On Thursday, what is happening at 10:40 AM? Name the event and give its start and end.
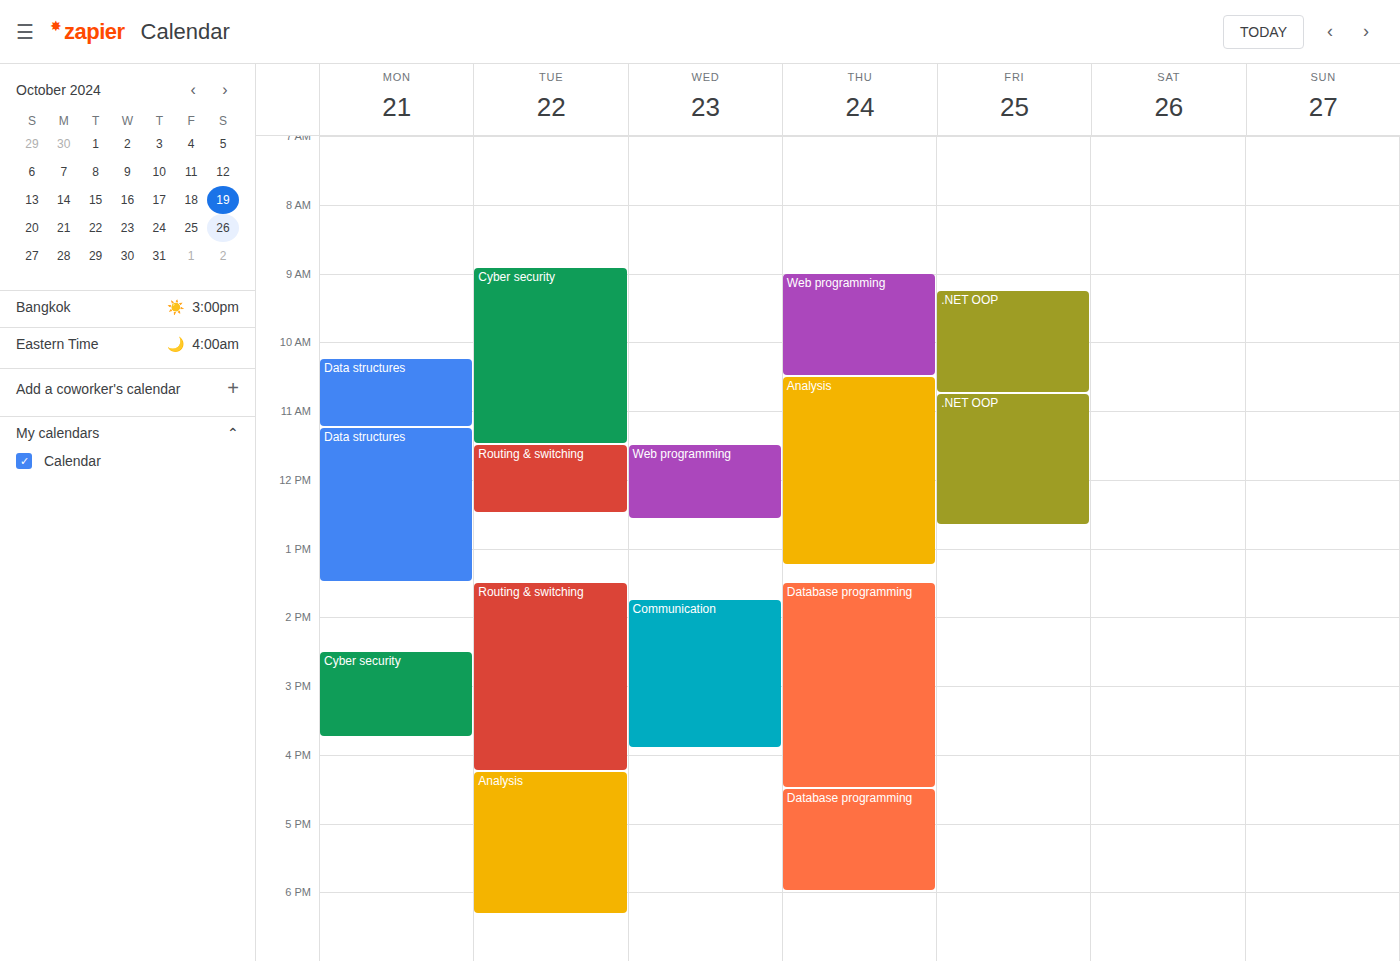
"Analysis", 10:30 AM to 1:15 PM